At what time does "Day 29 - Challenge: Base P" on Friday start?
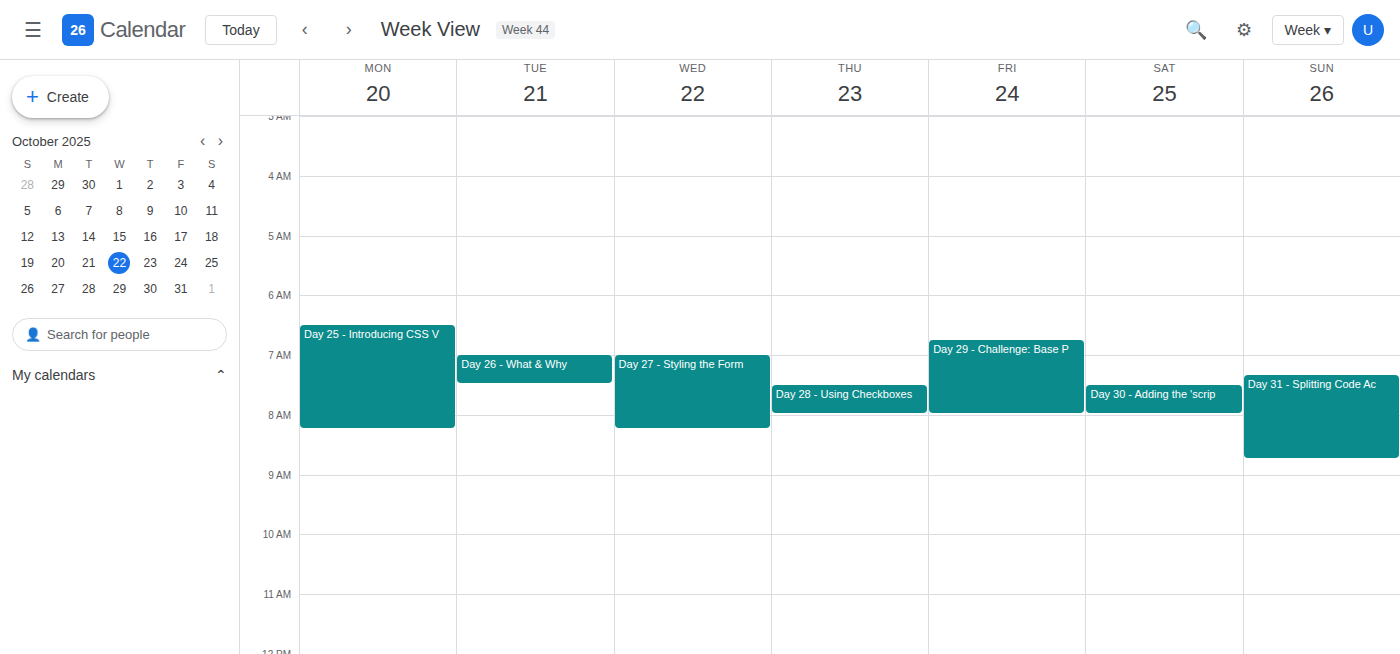
06:45